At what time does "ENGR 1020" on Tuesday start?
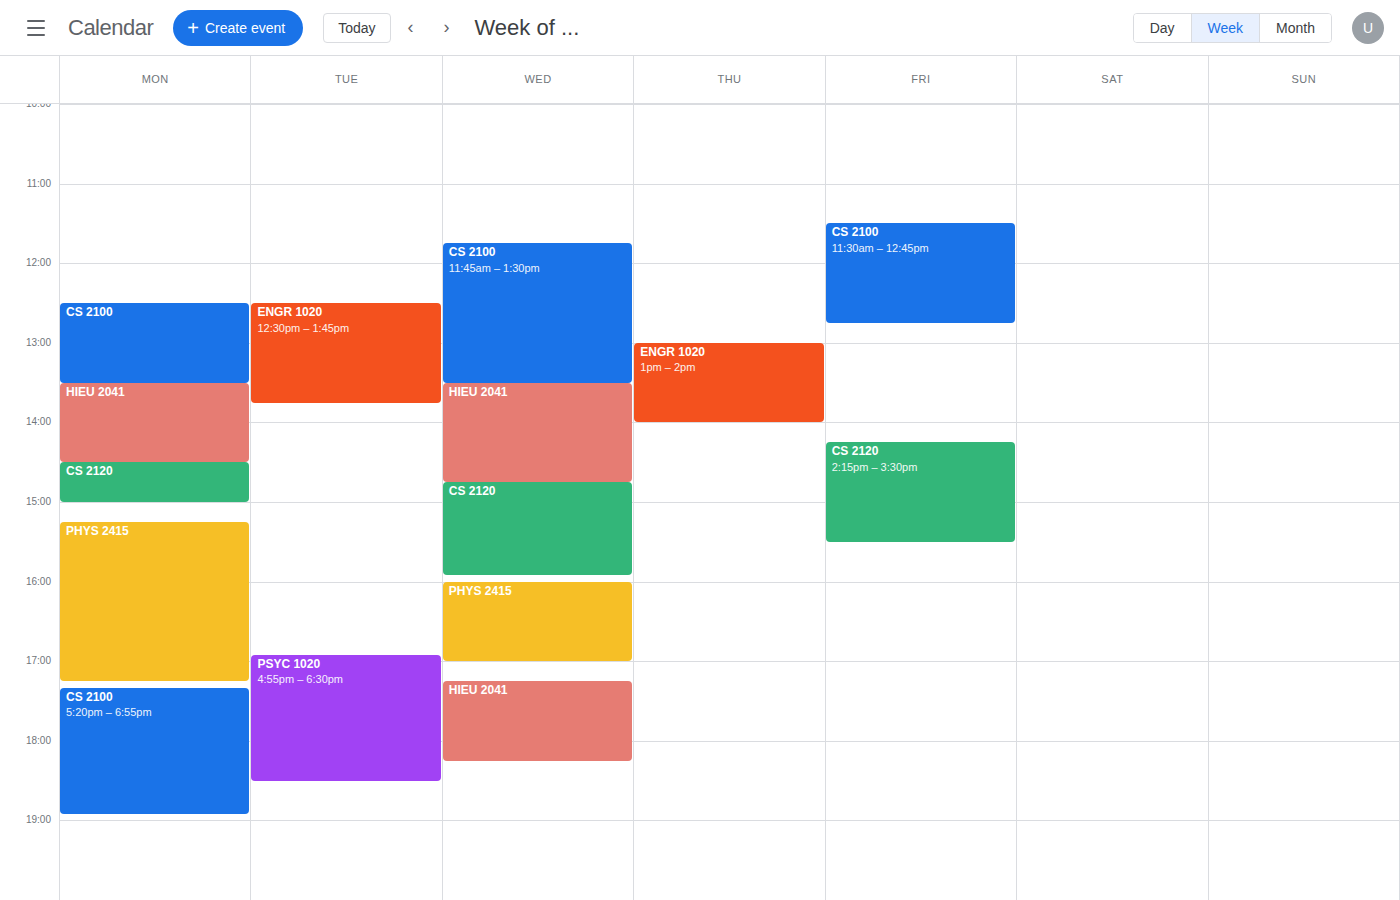
12:30